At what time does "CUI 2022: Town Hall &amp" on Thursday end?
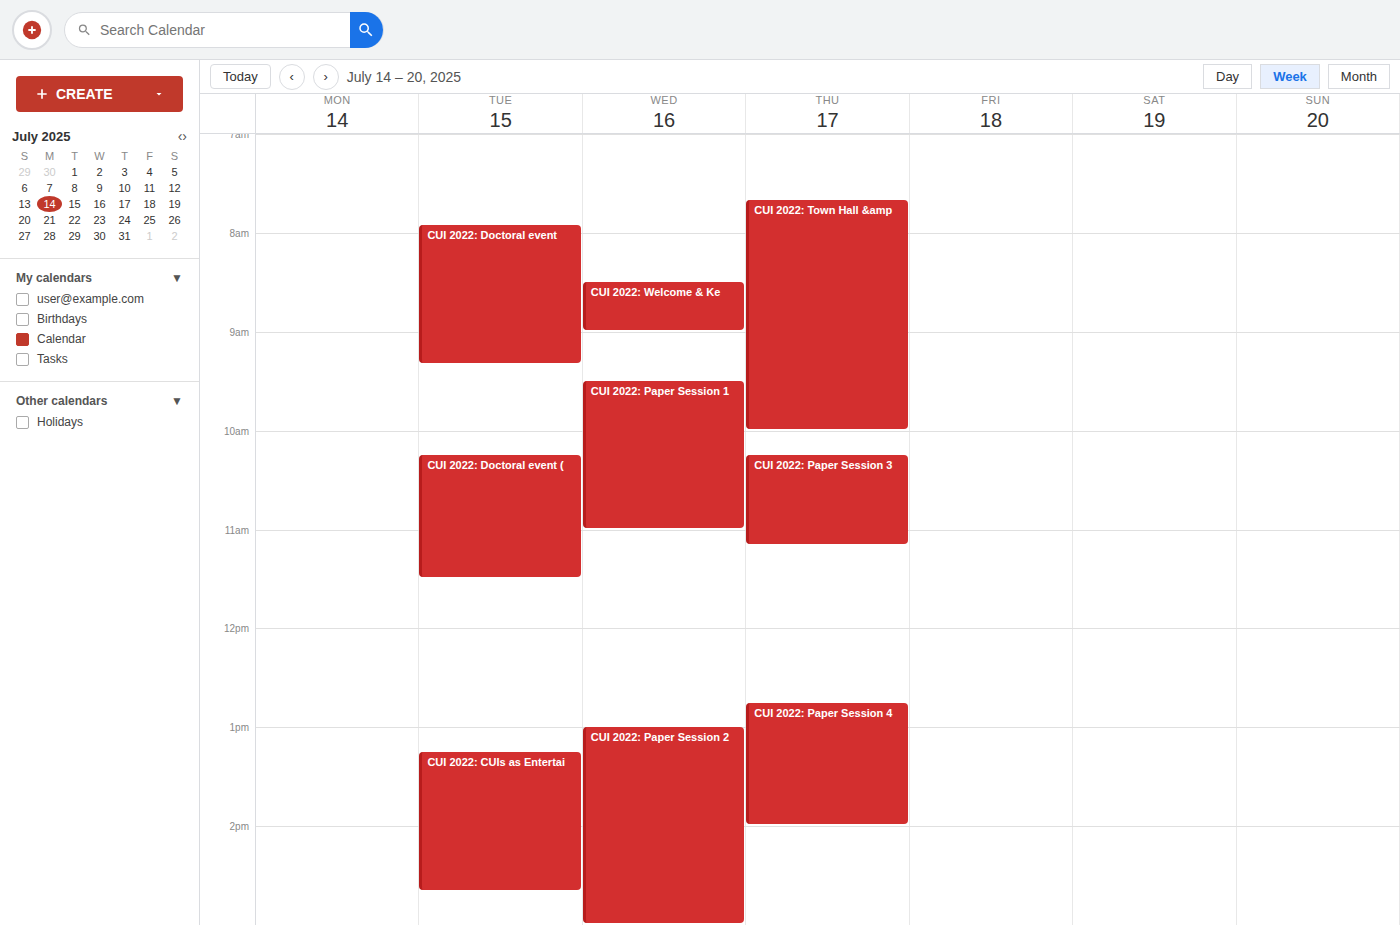
10:00 AM